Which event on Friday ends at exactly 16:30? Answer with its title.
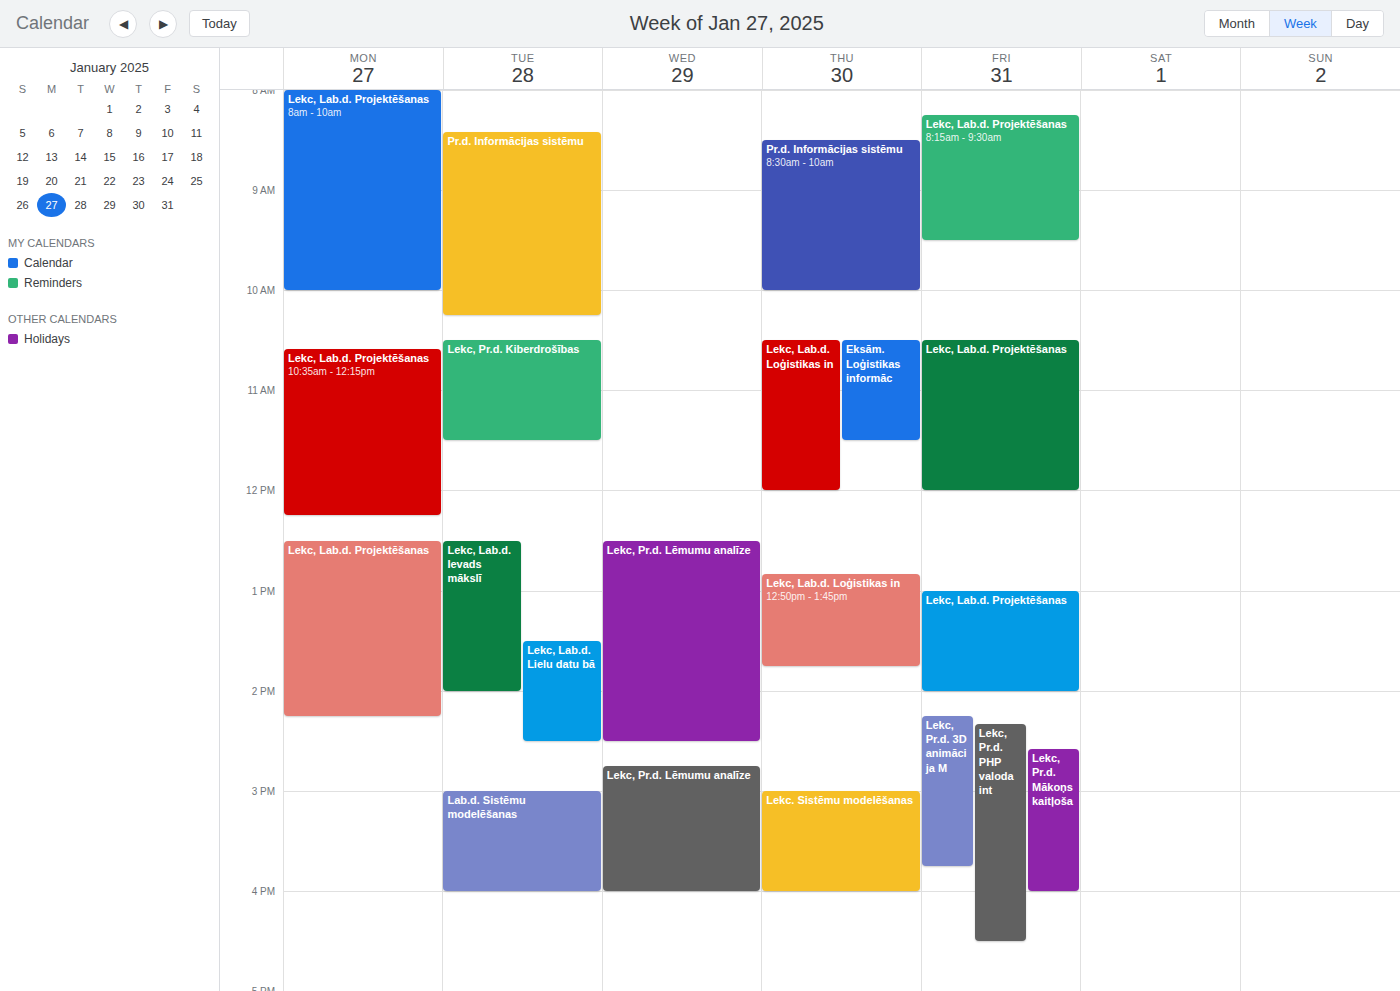
"Lekc, Pr.d. PHP valoda int"